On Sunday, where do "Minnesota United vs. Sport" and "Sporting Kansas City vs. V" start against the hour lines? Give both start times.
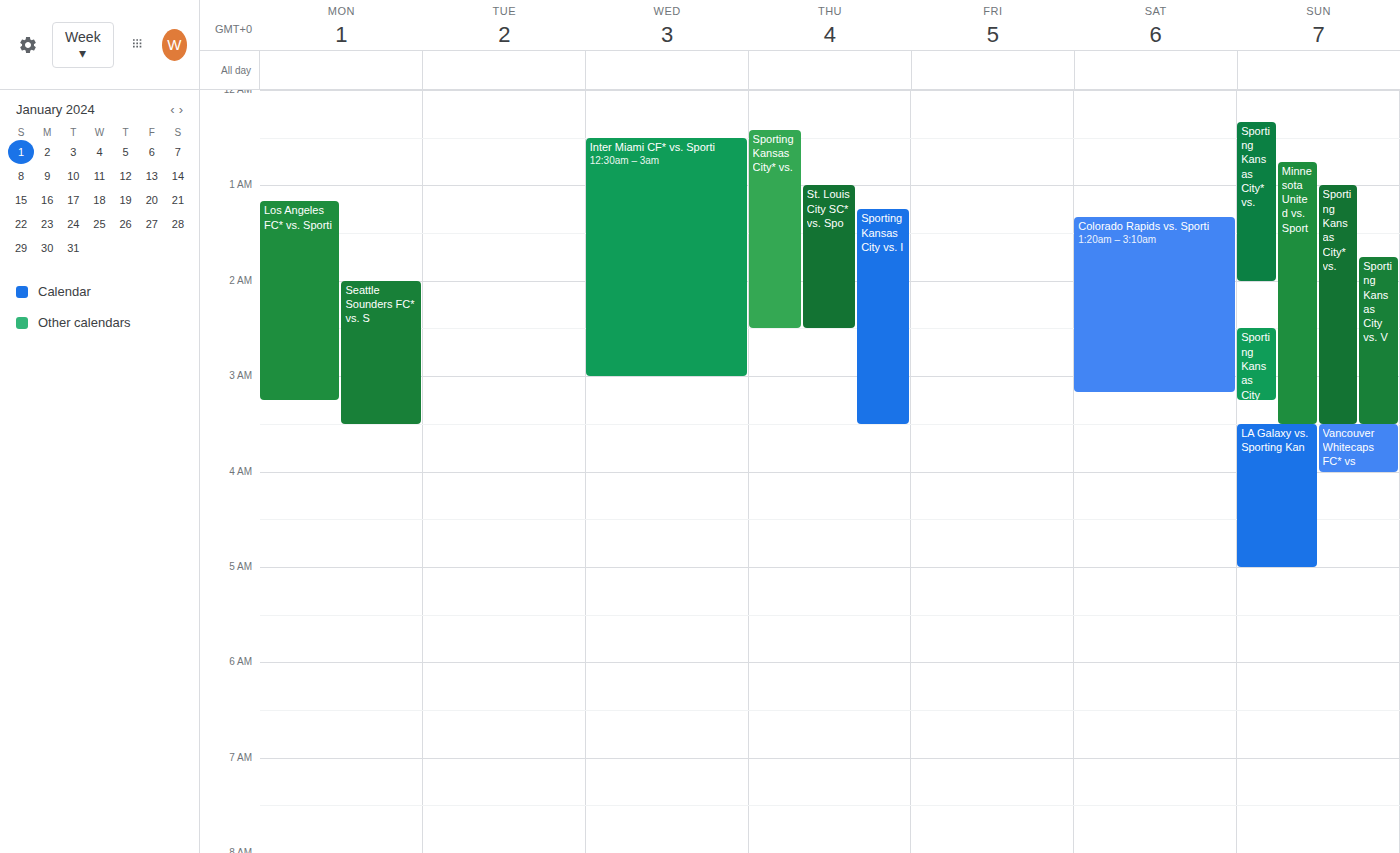
"Minnesota United vs. Sport": 00:45, neither: three quarters of the way from the 00:00 line to the 01:00 line. "Sporting Kansas City vs. V": 01:45, neither: three quarters of the way from the 01:00 line to the 02:00 line.